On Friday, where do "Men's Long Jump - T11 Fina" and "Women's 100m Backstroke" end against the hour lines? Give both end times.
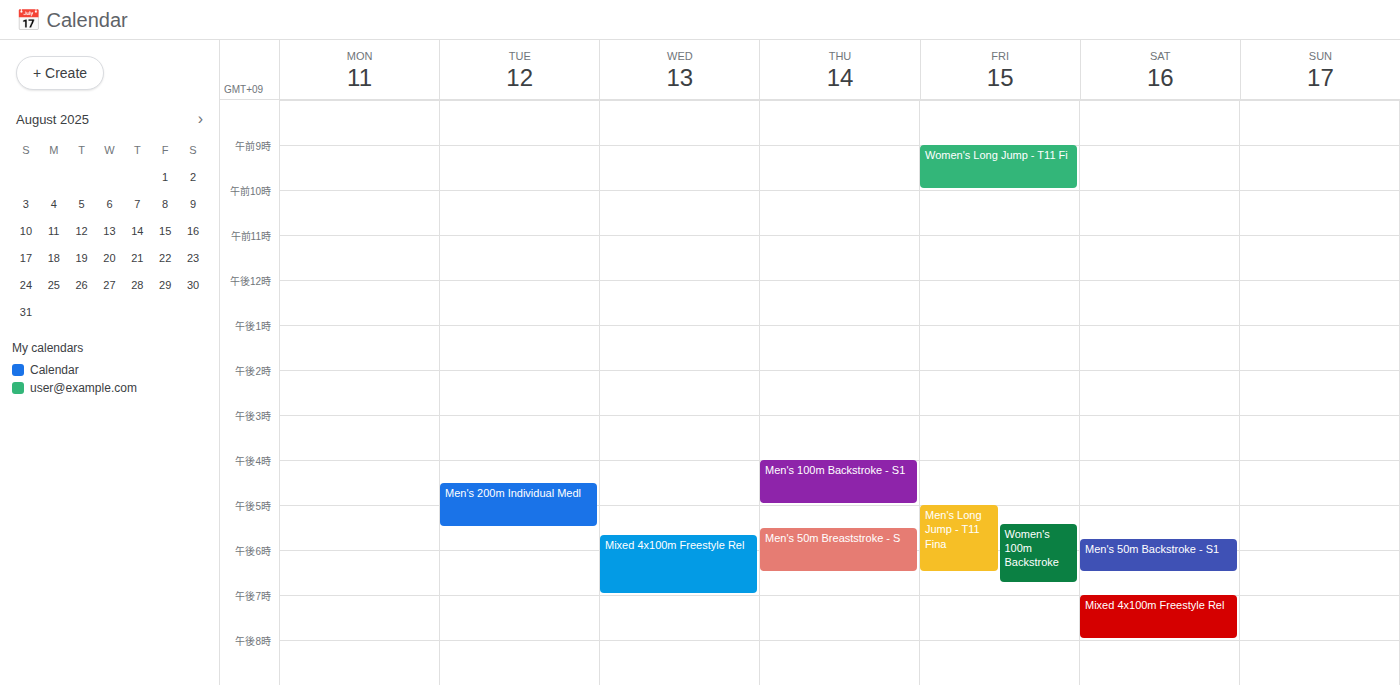
"Men's Long Jump - T11 Fina": 6:30 PM, halfway between the 6 PM and 7 PM lines. "Women's 100m Backstroke": 6:45 PM, neither: three quarters of the way from the 6 PM line to the 7 PM line.